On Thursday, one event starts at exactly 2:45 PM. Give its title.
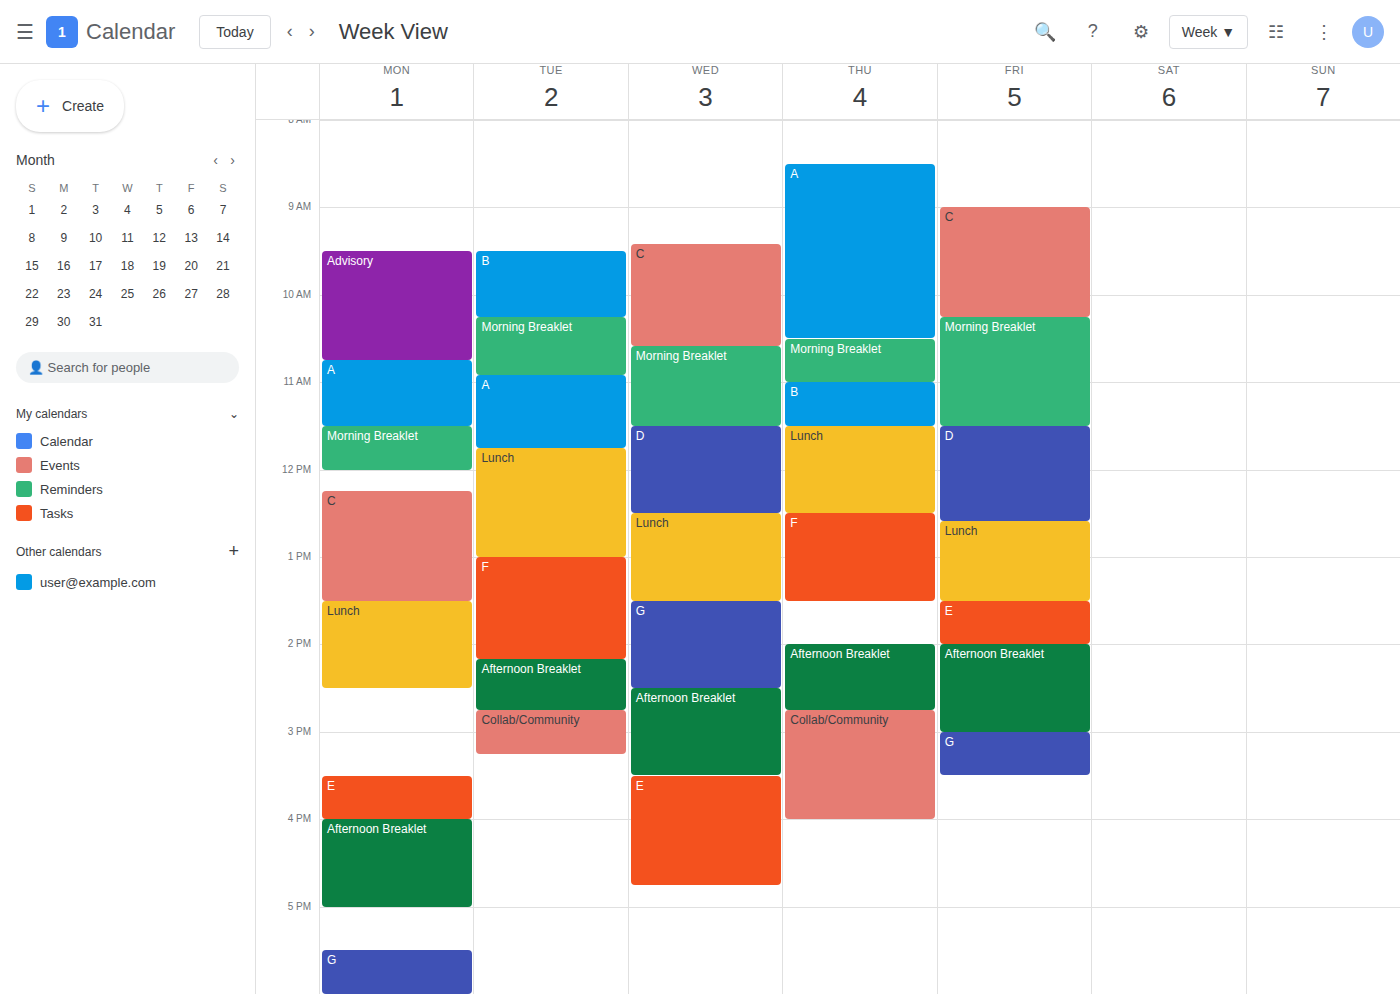
"Collab/Community"